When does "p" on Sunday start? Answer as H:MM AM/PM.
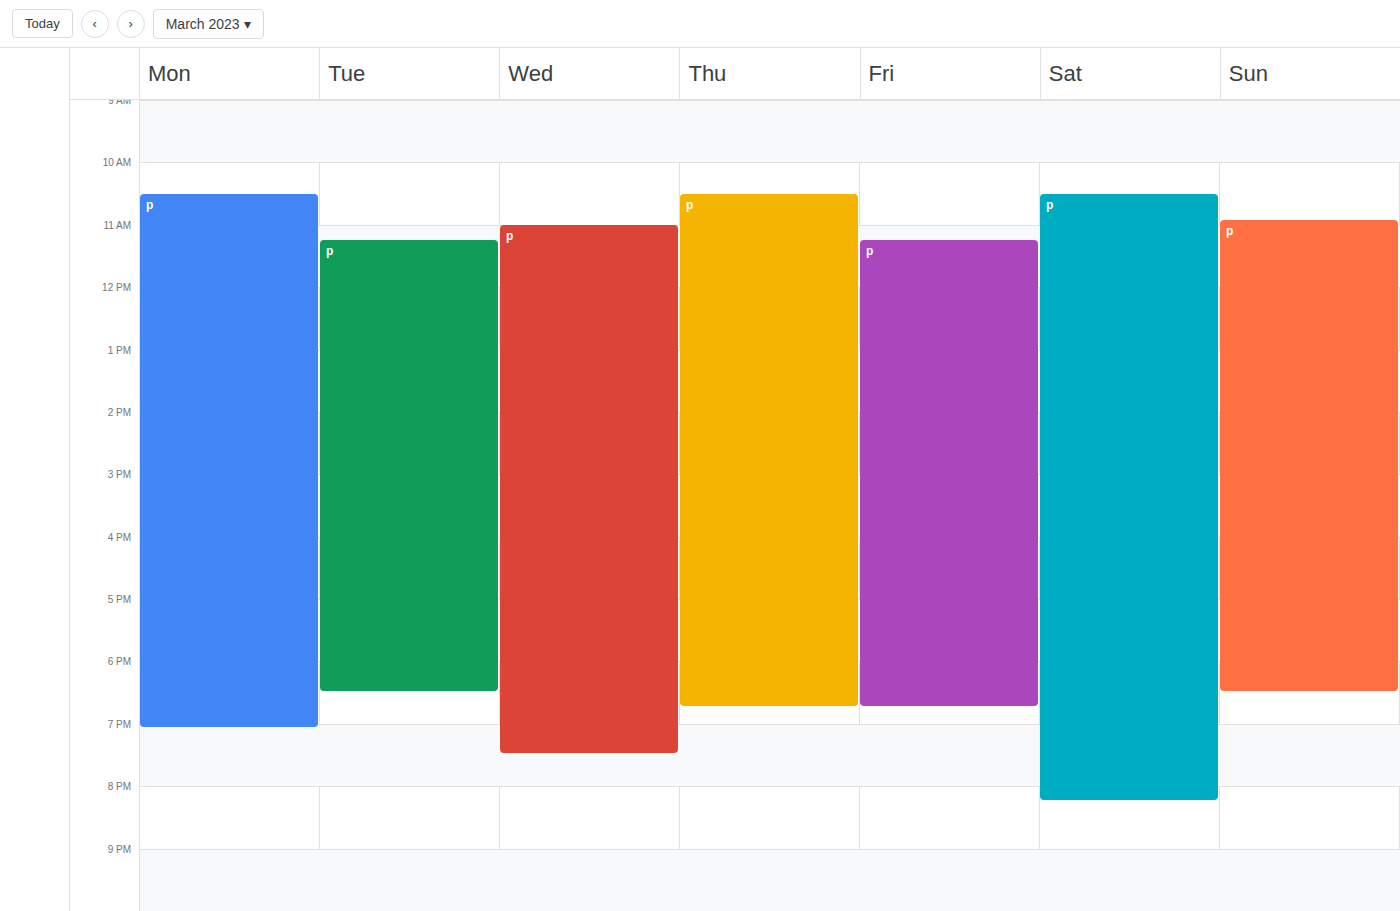
10:55 AM